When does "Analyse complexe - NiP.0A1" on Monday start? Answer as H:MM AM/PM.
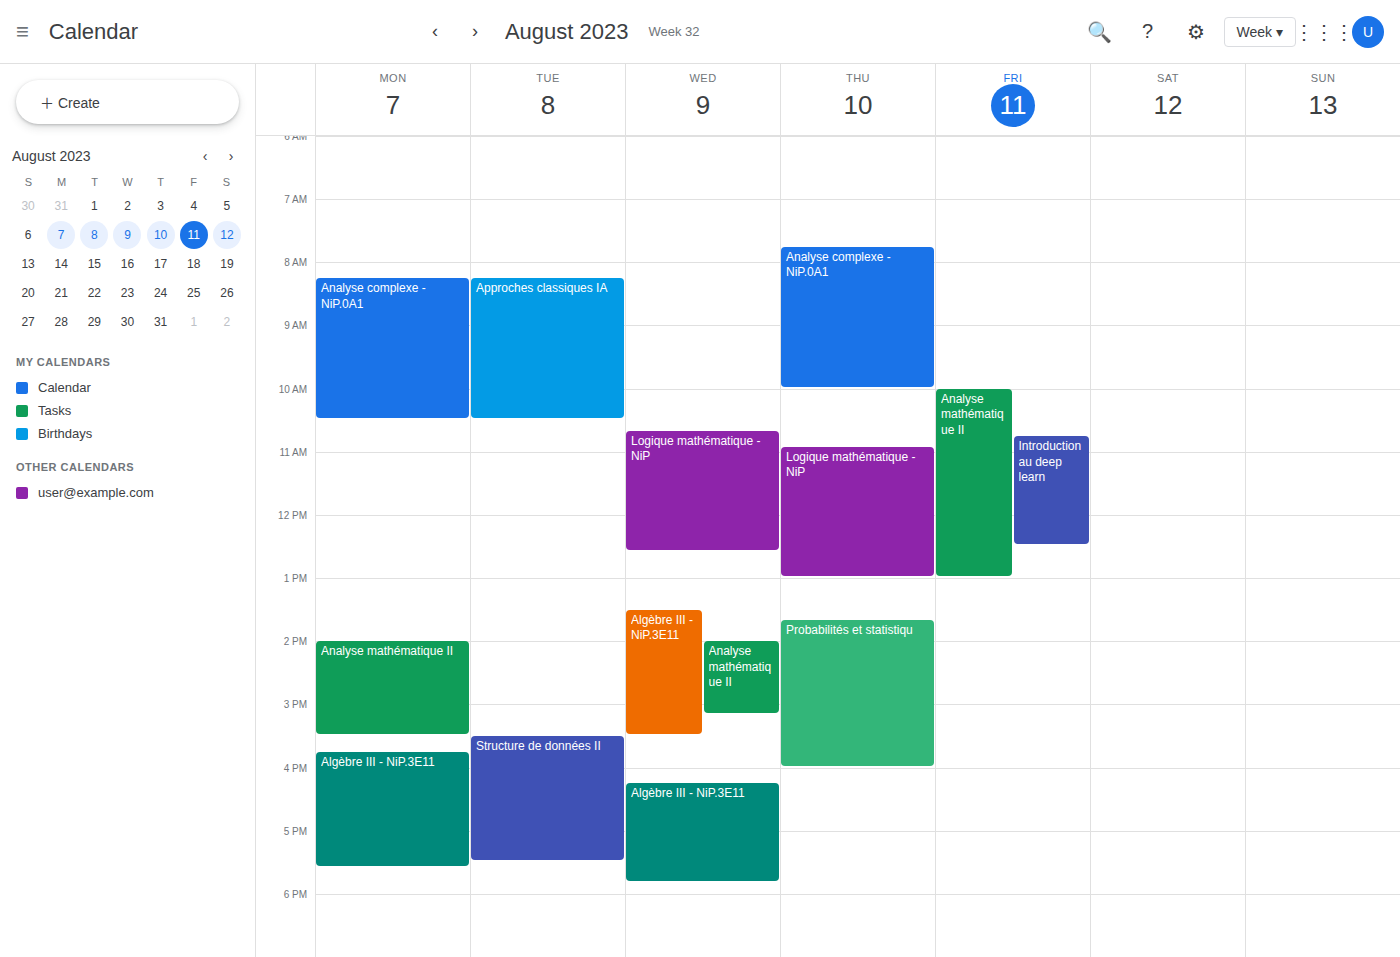
8:15 AM